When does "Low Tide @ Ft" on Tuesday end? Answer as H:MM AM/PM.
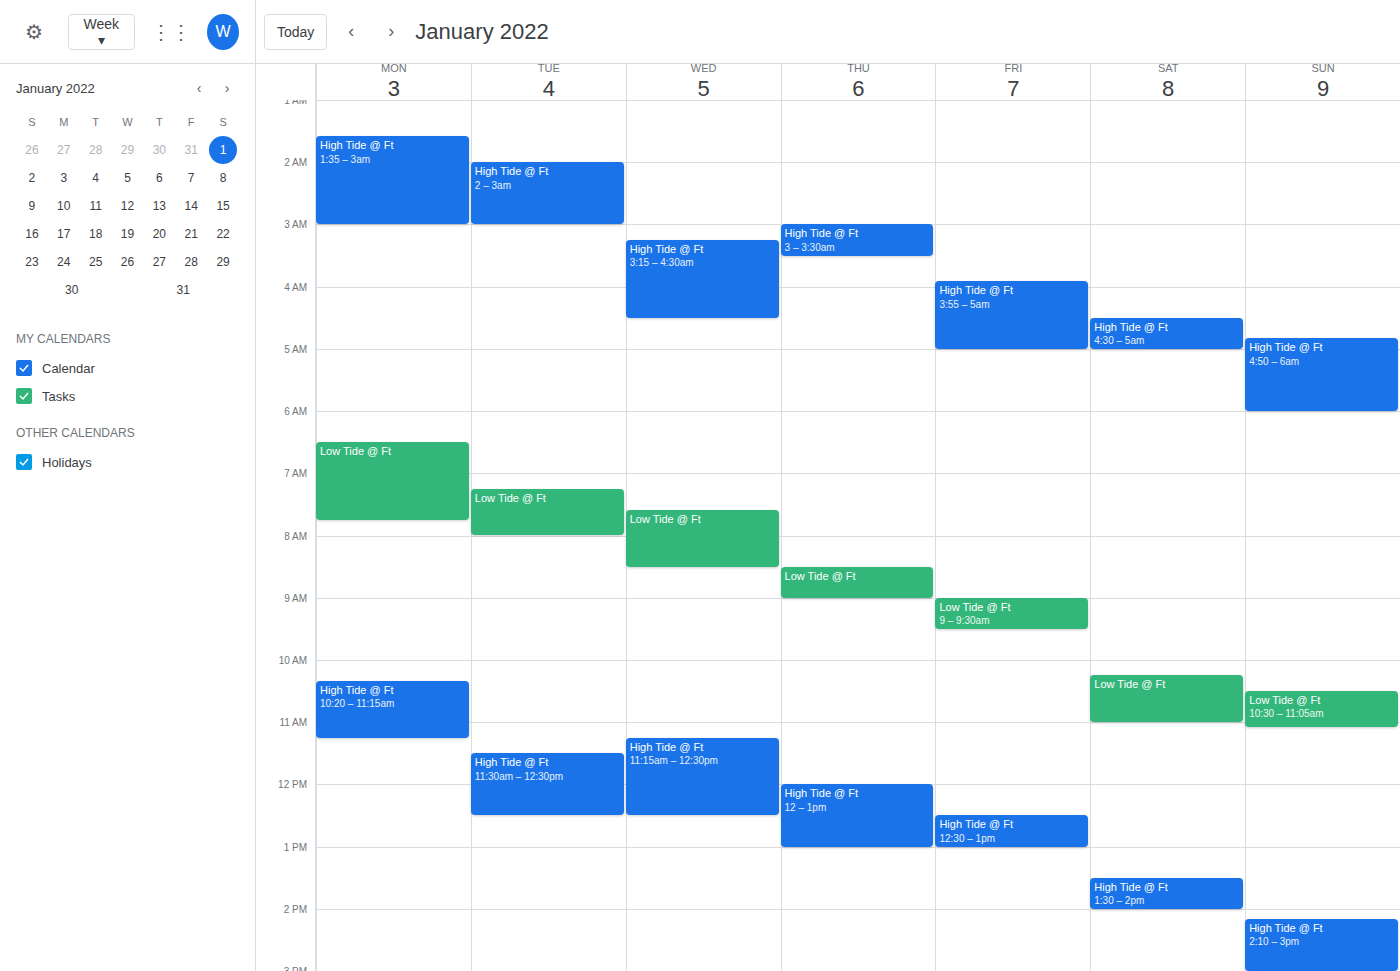
8:00 AM